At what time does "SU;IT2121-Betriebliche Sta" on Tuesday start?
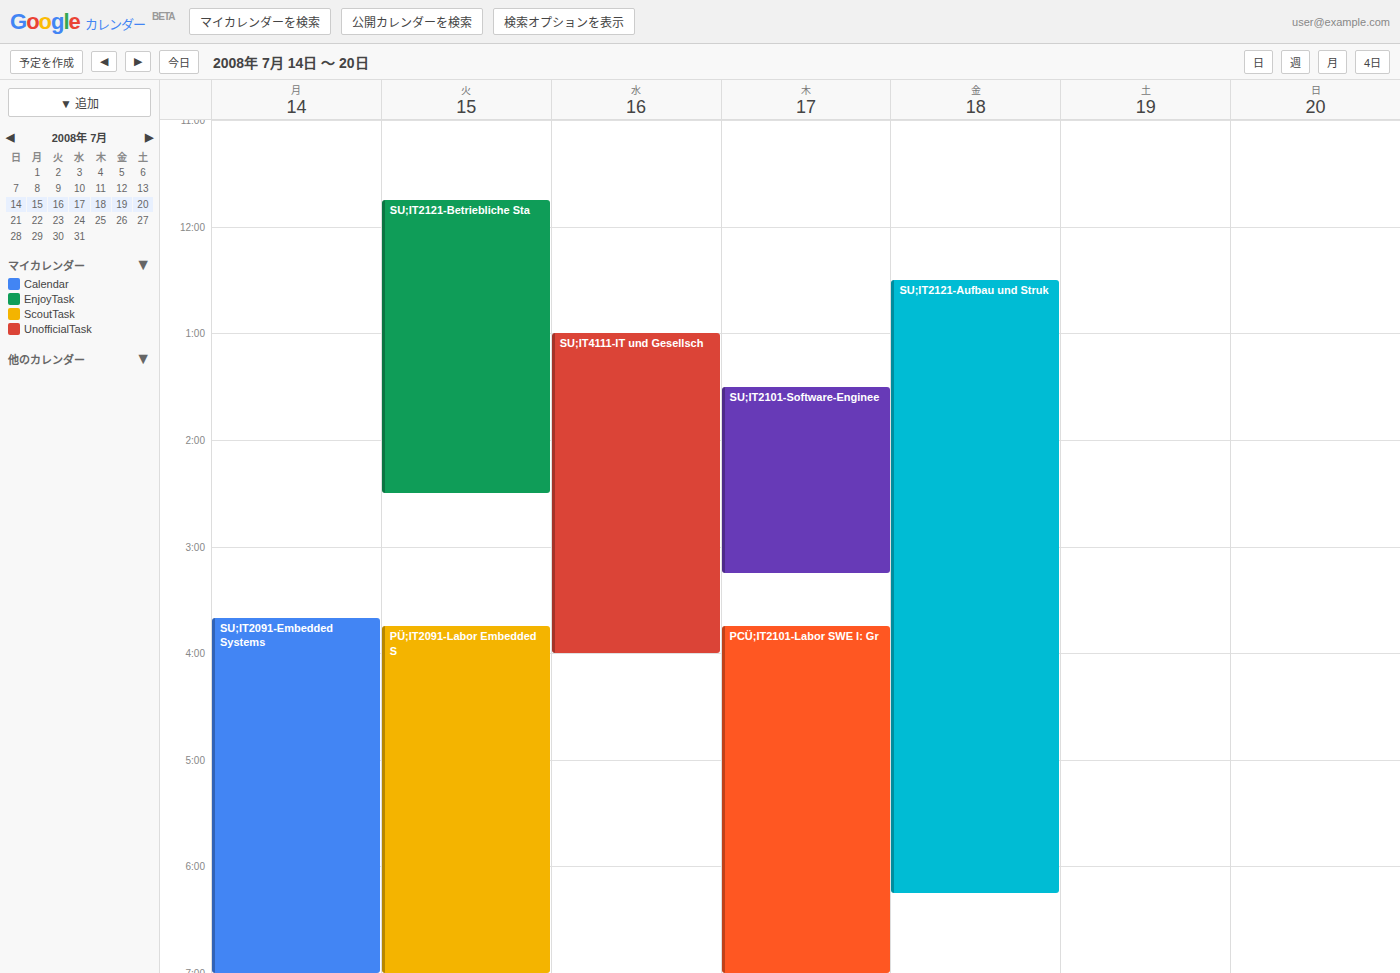
11:45 AM